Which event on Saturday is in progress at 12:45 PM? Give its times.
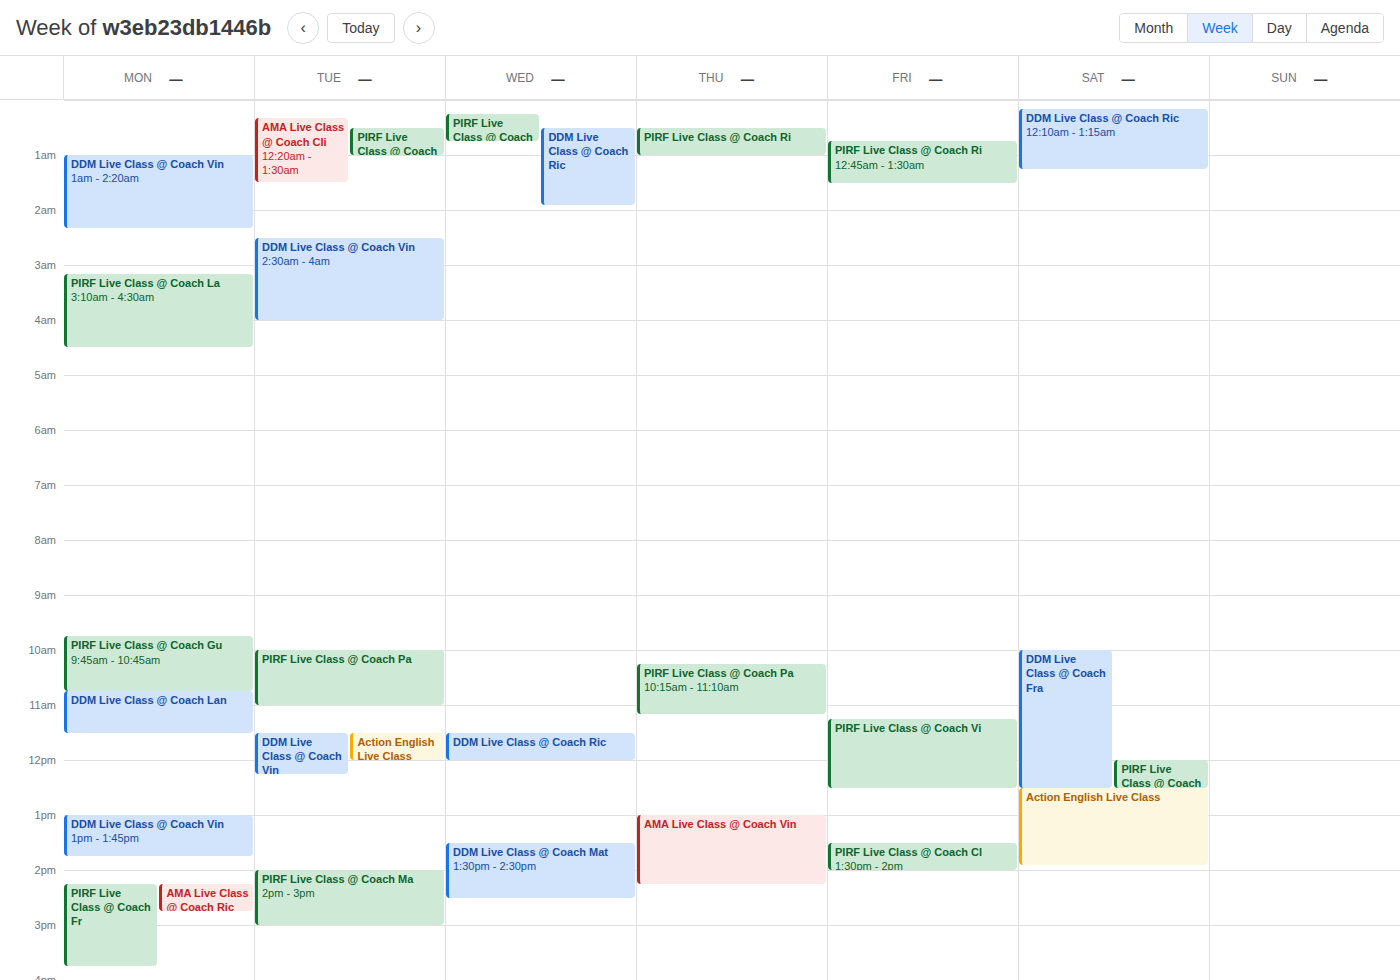
"Action English Live Class", 12:30 PM to 1:55 PM